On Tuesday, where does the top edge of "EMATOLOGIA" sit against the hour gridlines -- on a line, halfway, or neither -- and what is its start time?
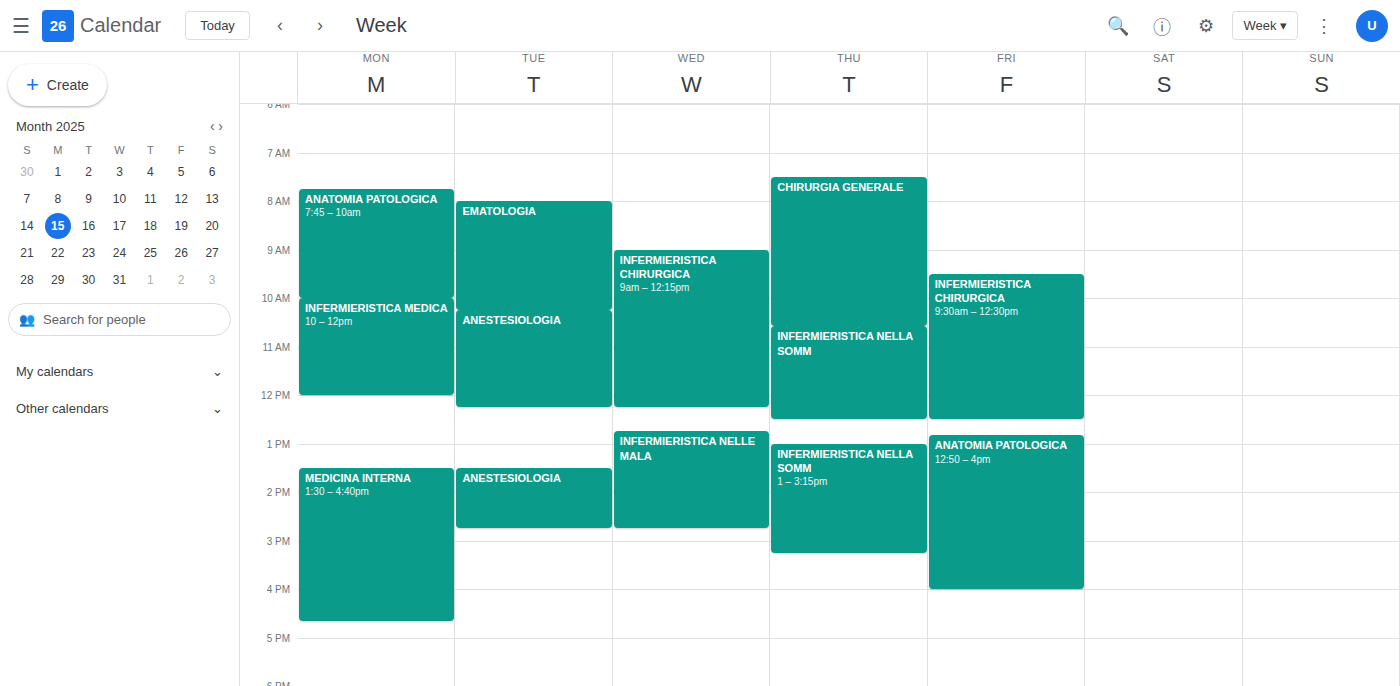
8:00 AM -- exactly on the 8 AM line.